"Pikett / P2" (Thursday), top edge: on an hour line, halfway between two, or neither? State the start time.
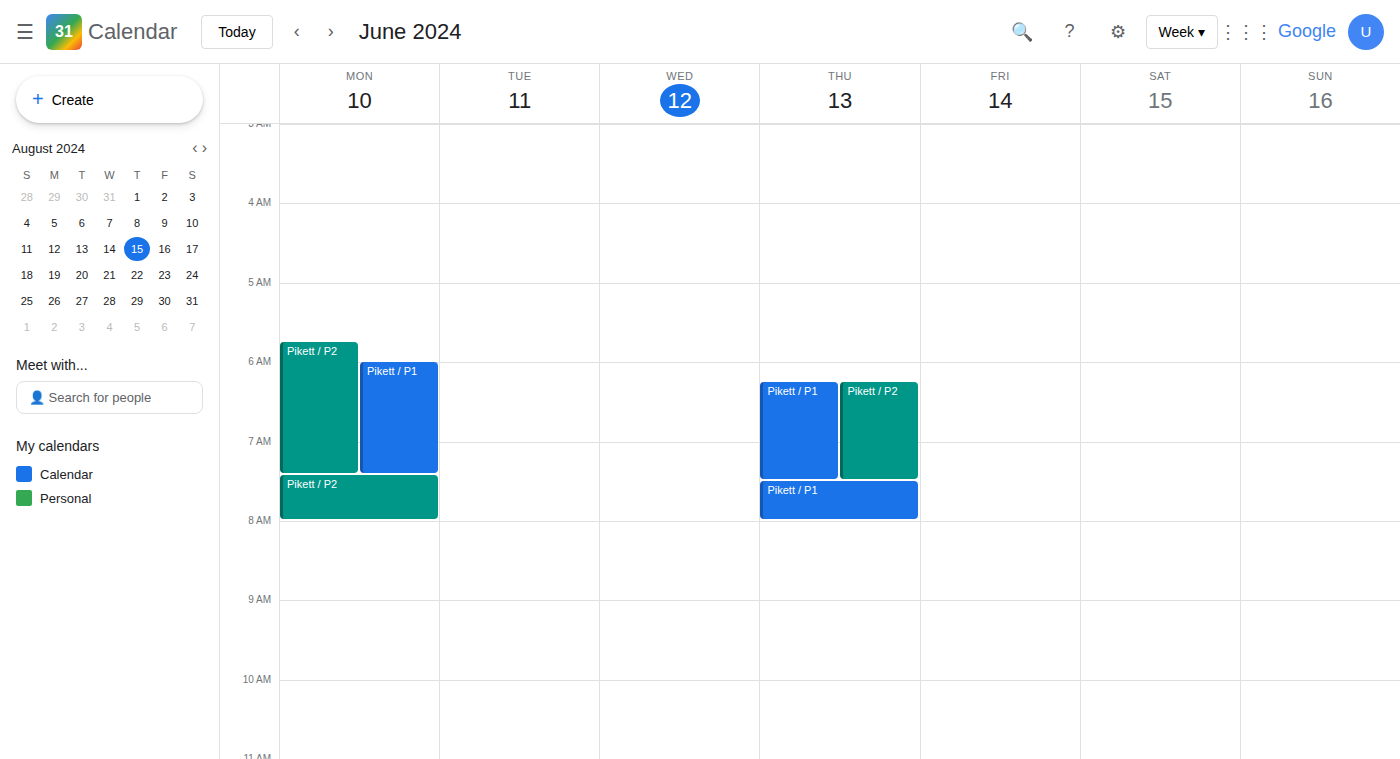
6:15 AM -- neither: a quarter of the way from the 6 AM line to the 7 AM line.